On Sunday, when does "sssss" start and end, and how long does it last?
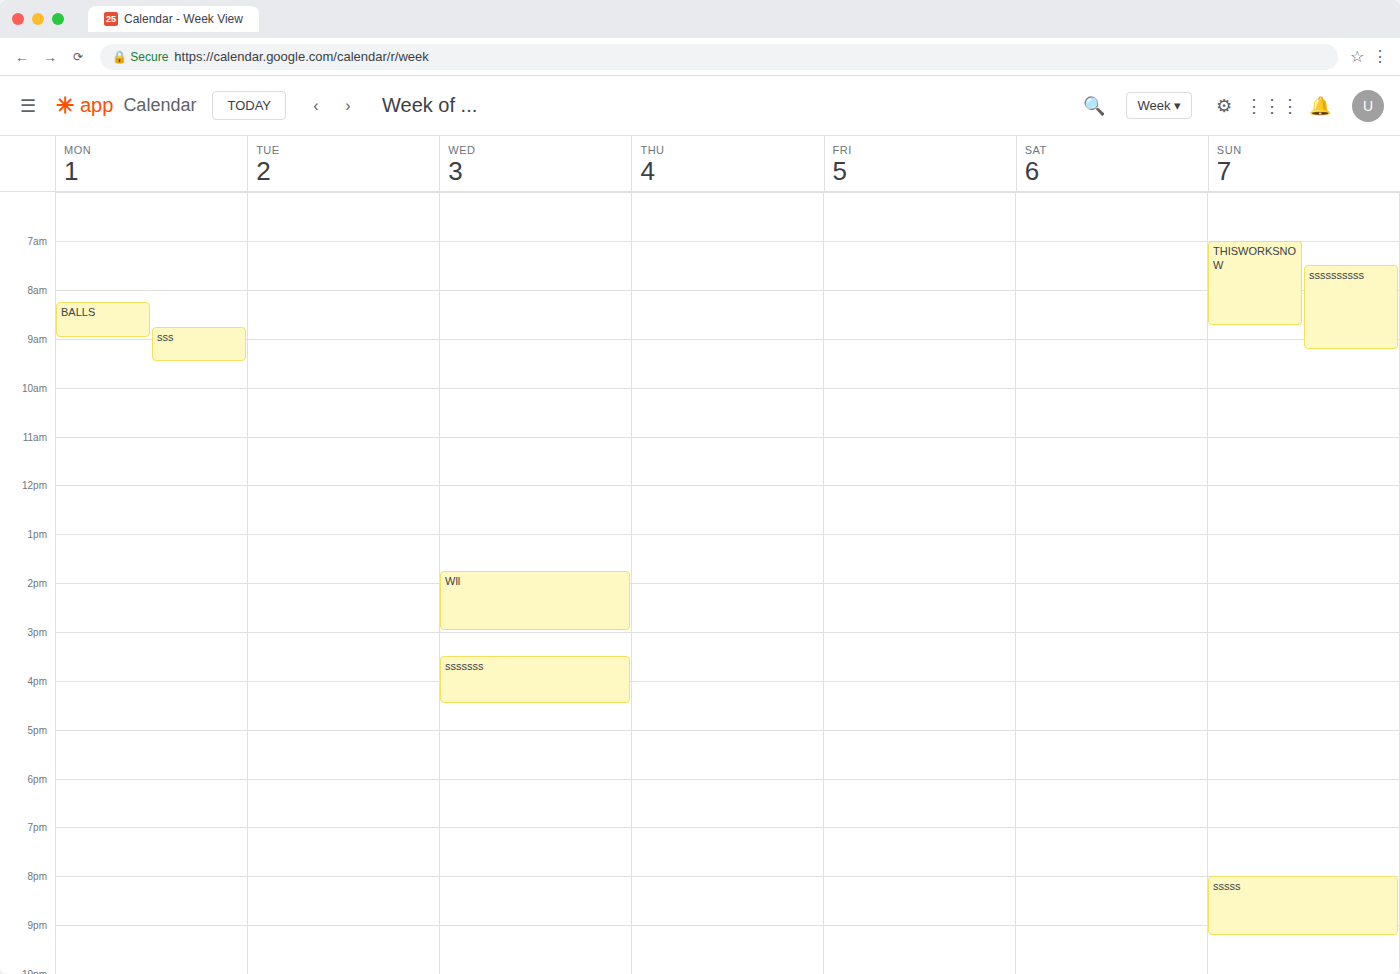
8:00 PM to 9:15 PM, 1 hour 15 minutes